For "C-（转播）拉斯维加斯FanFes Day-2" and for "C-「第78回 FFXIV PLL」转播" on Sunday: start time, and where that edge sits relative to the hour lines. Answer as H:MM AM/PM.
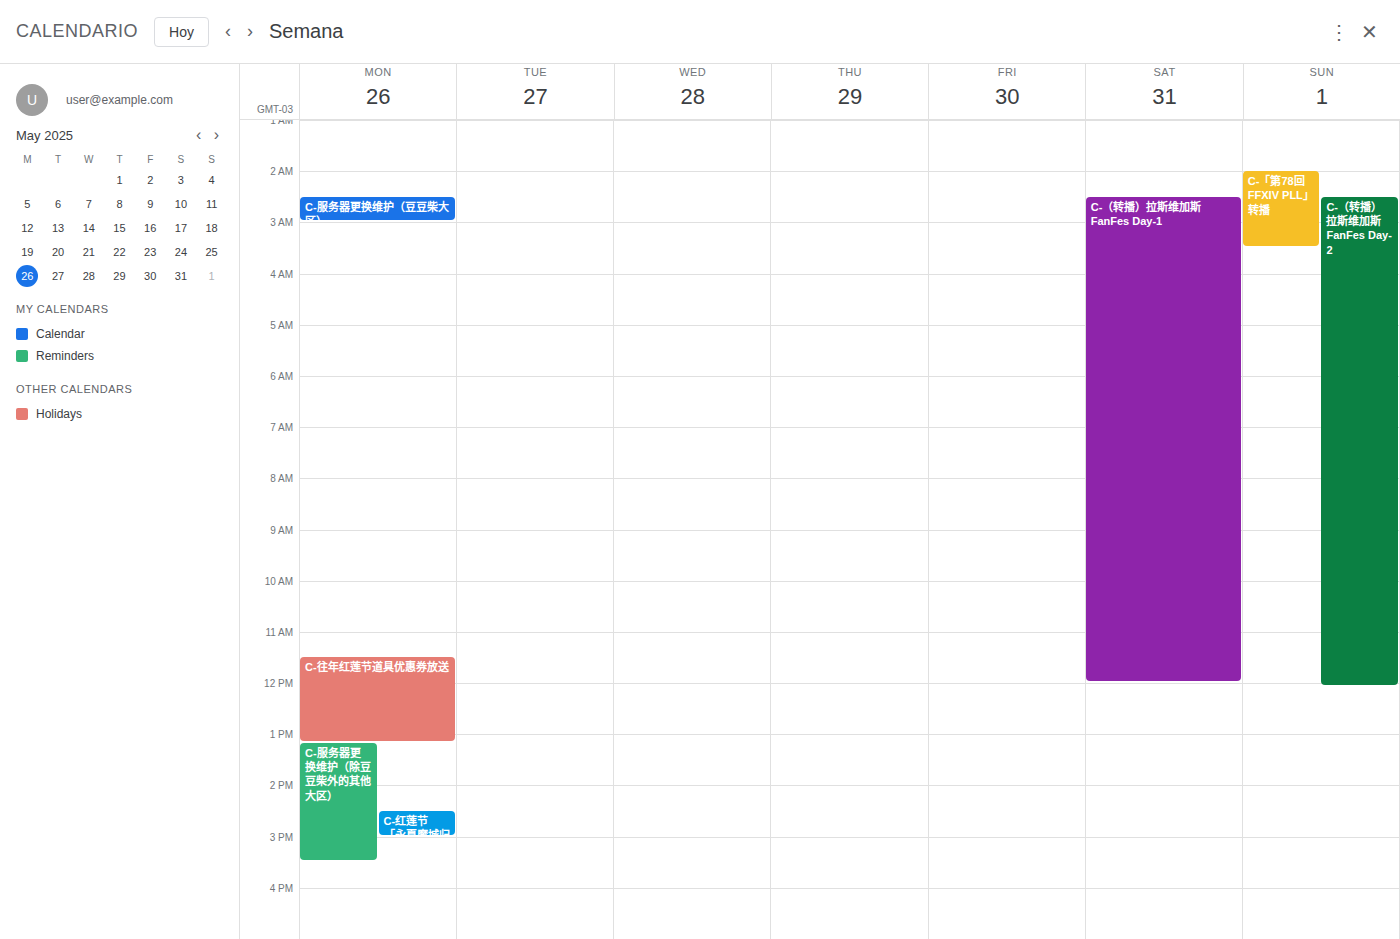
"C-（转播）拉斯维加斯FanFes Day-2": 2:30 AM, halfway between the 2 AM and 3 AM lines. "C-「第78回 FFXIV PLL」转播": 2:00 AM, exactly on the 2 AM line.